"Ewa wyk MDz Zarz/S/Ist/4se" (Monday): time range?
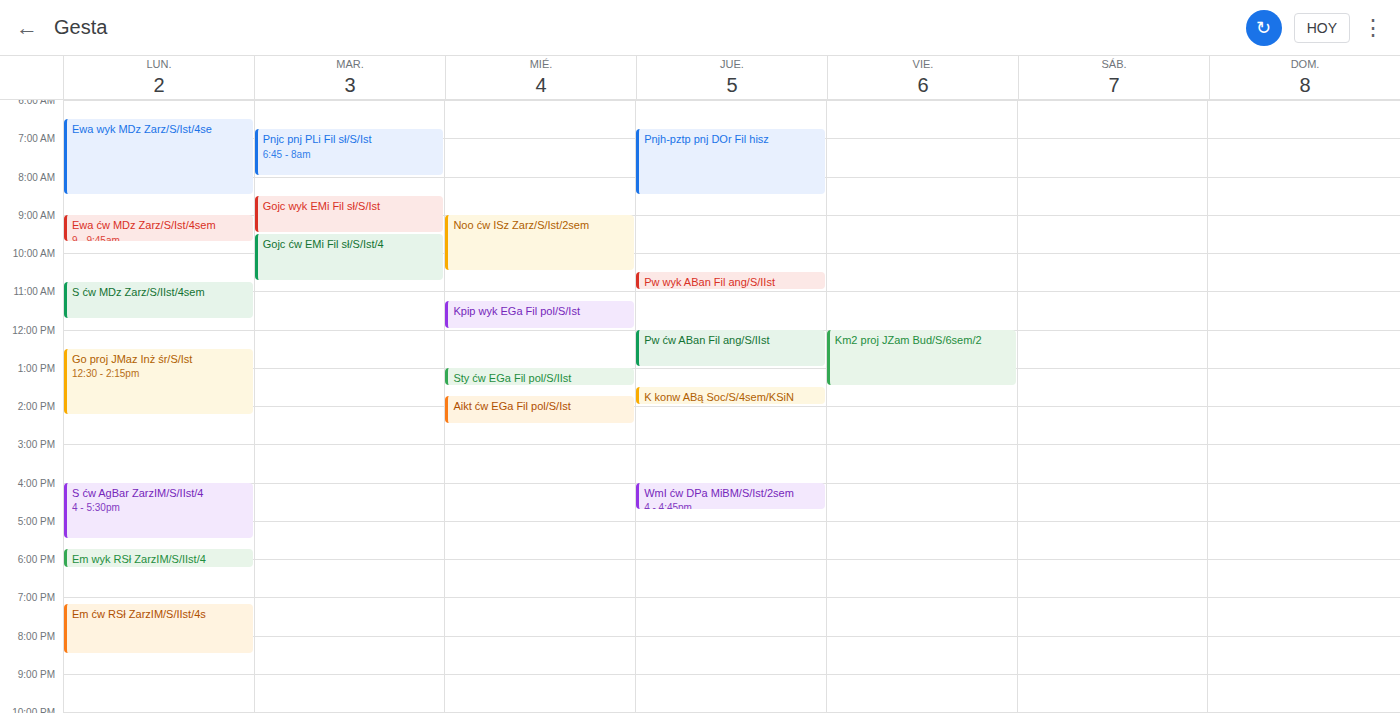
6:30 AM to 8:30 AM